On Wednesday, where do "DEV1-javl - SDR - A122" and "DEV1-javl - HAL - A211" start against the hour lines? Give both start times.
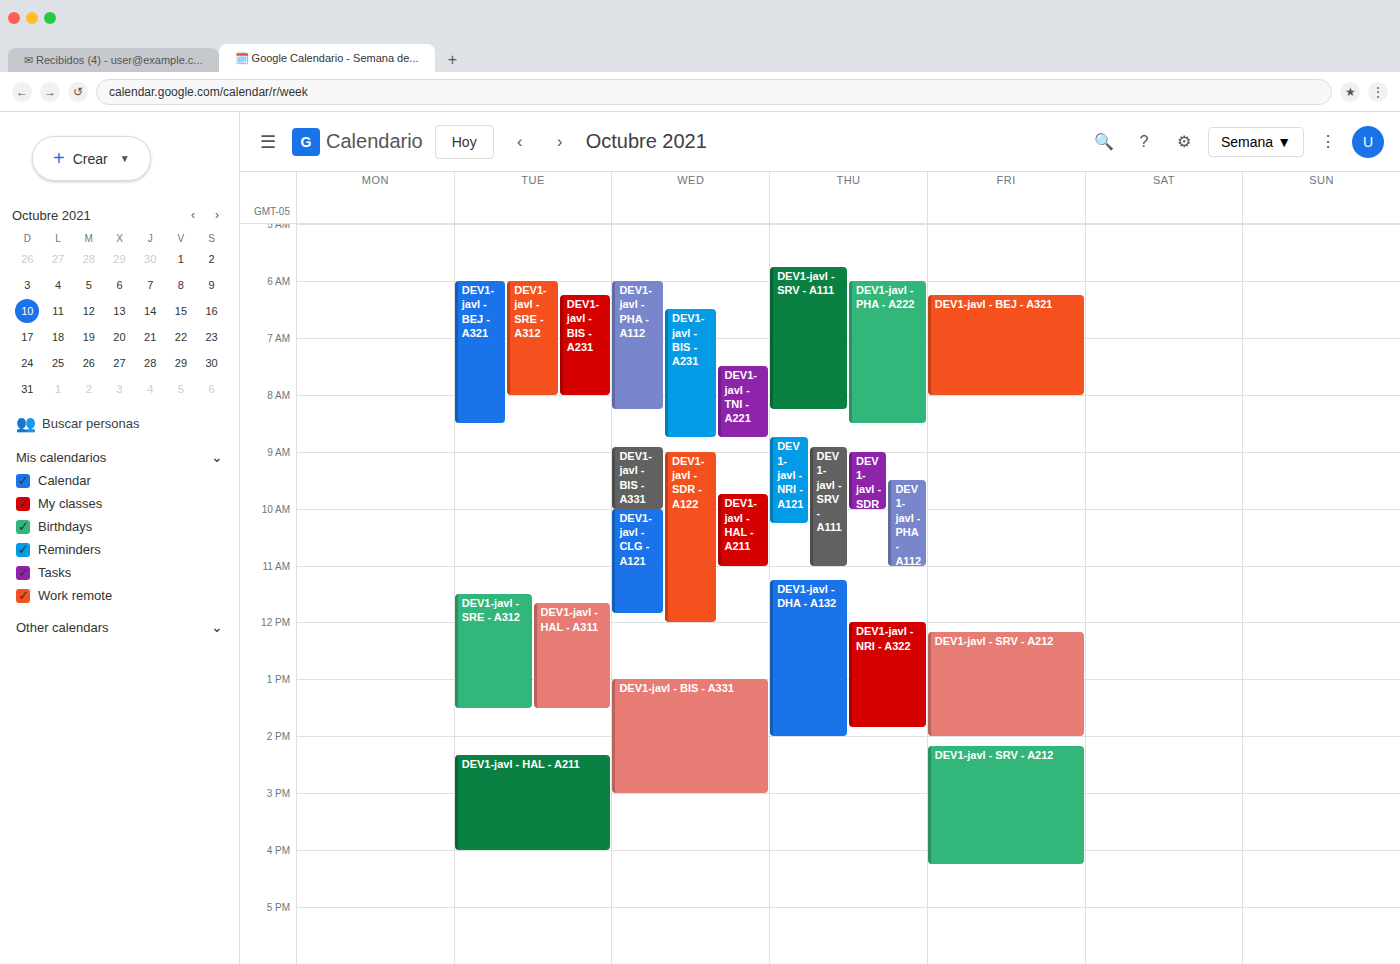
"DEV1-javl - SDR - A122": 9:00 AM, exactly on the 9 AM line. "DEV1-javl - HAL - A211": 9:45 AM, neither: three quarters of the way from the 9 AM line to the 10 AM line.